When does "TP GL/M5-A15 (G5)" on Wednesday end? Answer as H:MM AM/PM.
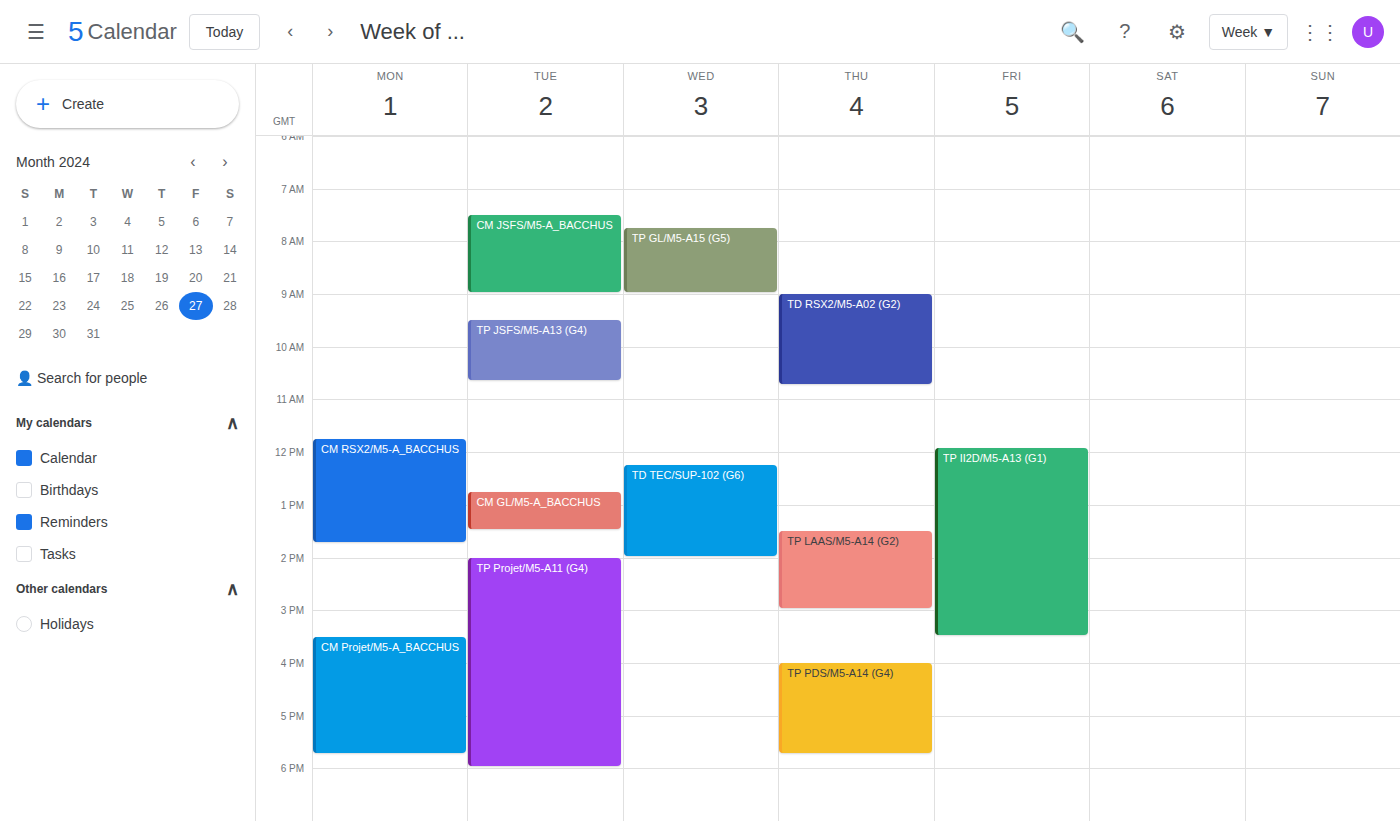
9:00 AM